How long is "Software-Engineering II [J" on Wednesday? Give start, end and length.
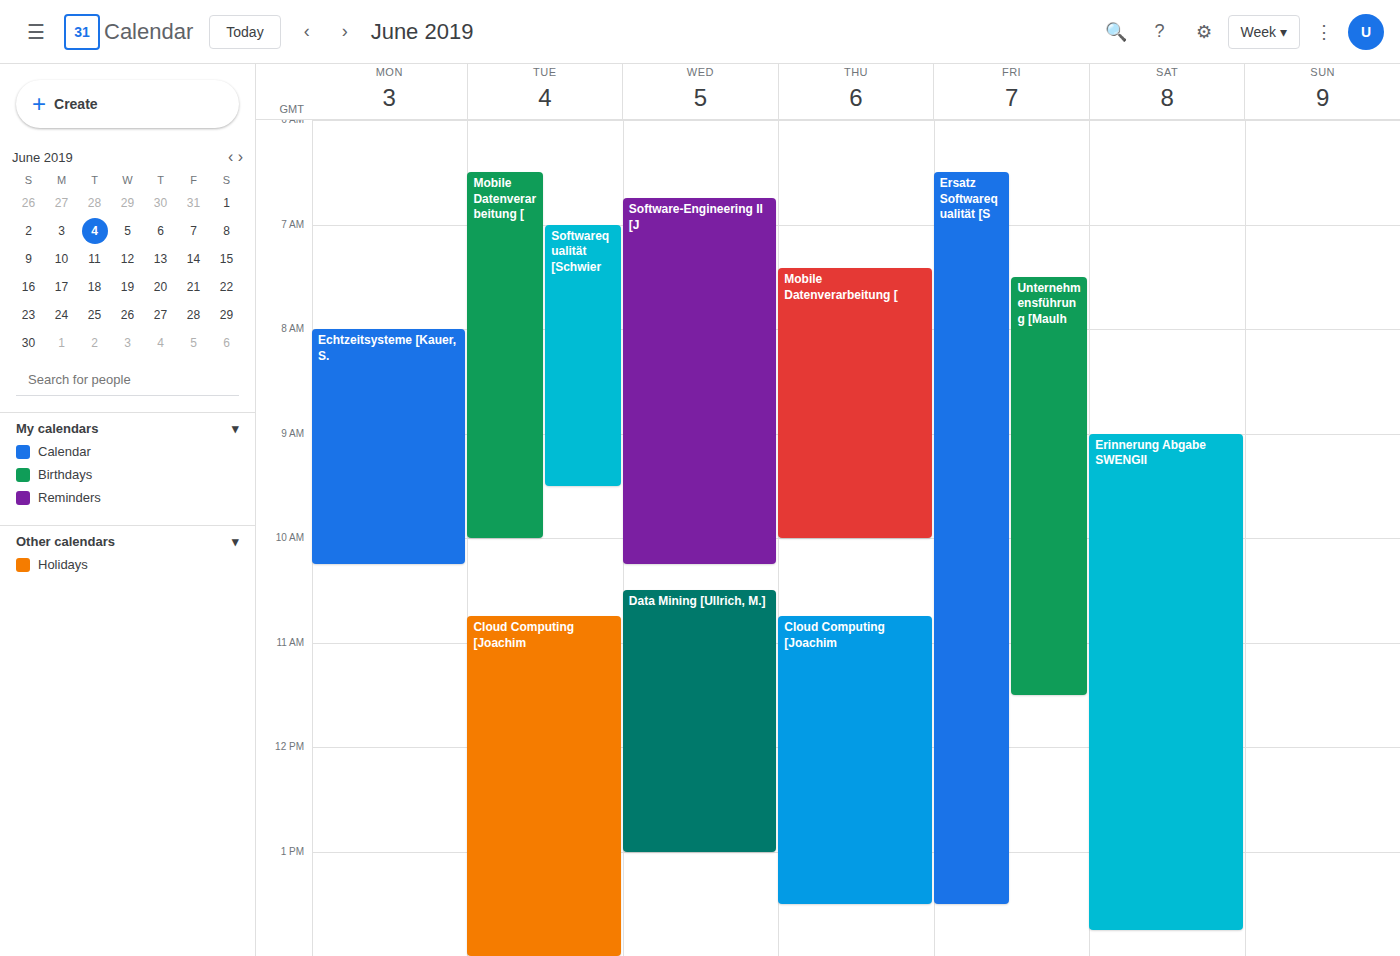
6:45 AM to 10:15 AM, 3 hours 30 minutes